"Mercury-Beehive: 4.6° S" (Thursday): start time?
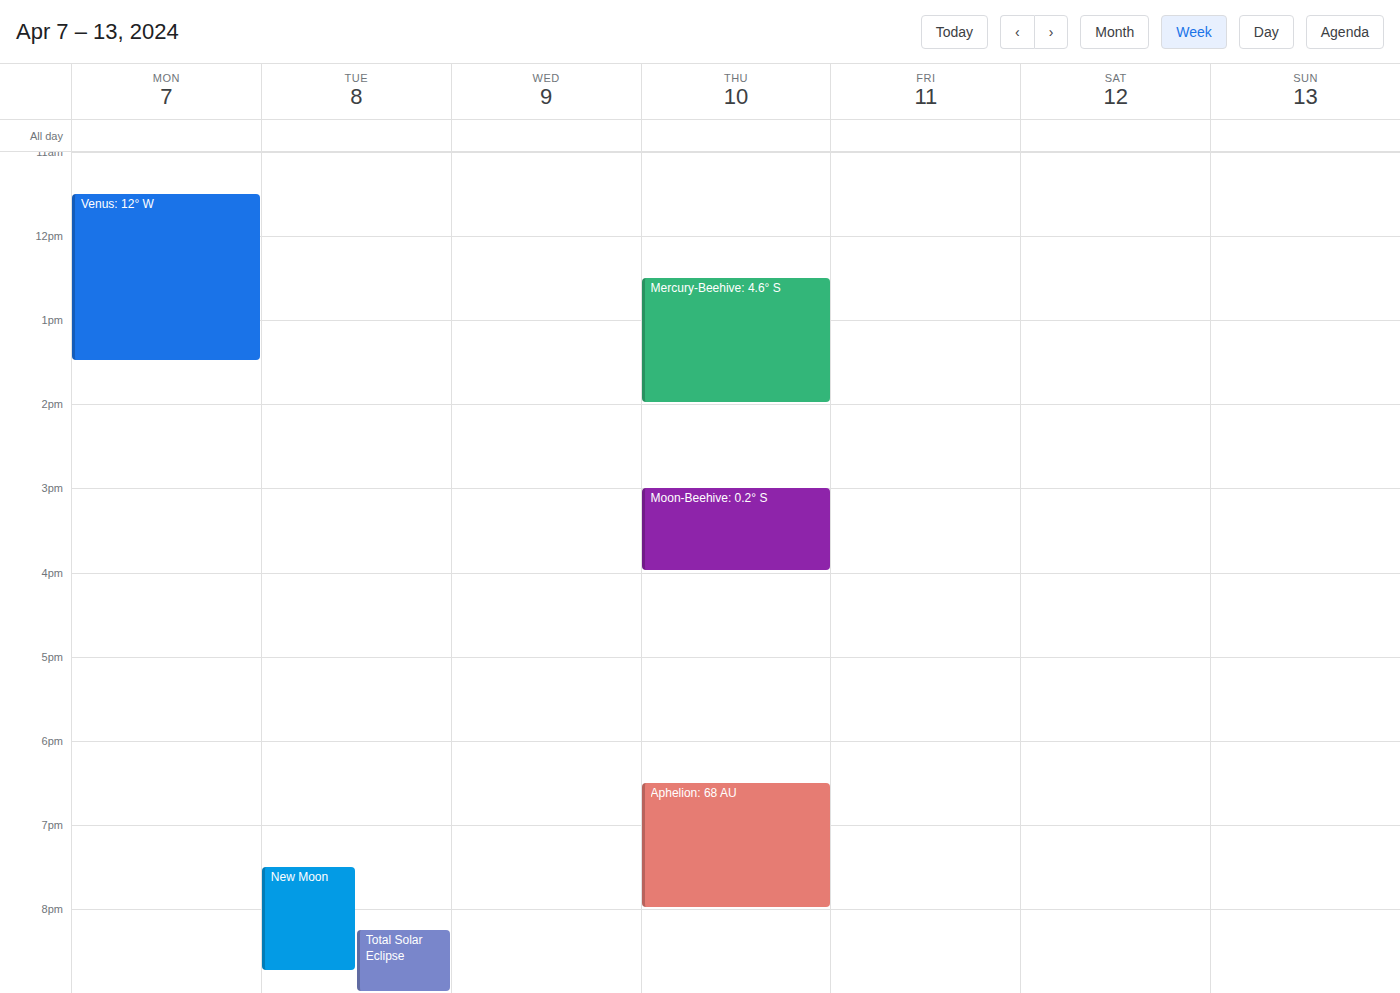
12:30 PM